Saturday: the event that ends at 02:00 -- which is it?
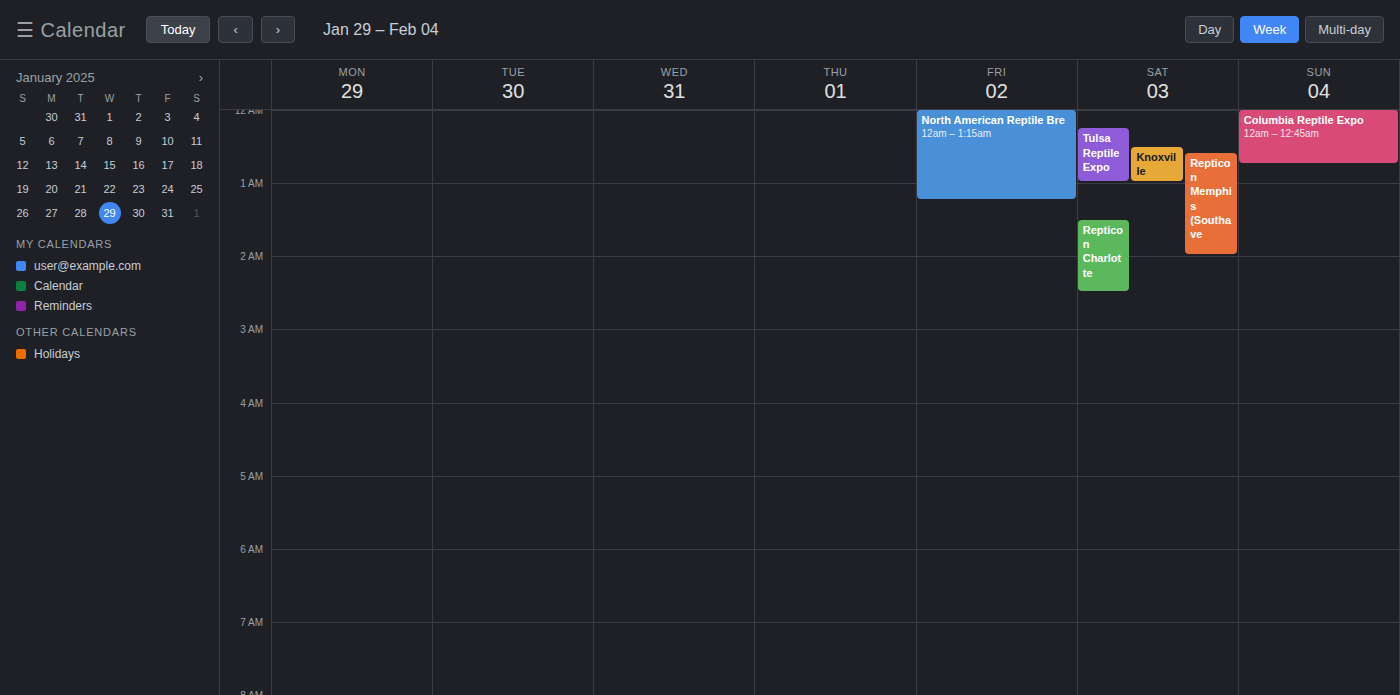
"Repticon Memphis (Southave"